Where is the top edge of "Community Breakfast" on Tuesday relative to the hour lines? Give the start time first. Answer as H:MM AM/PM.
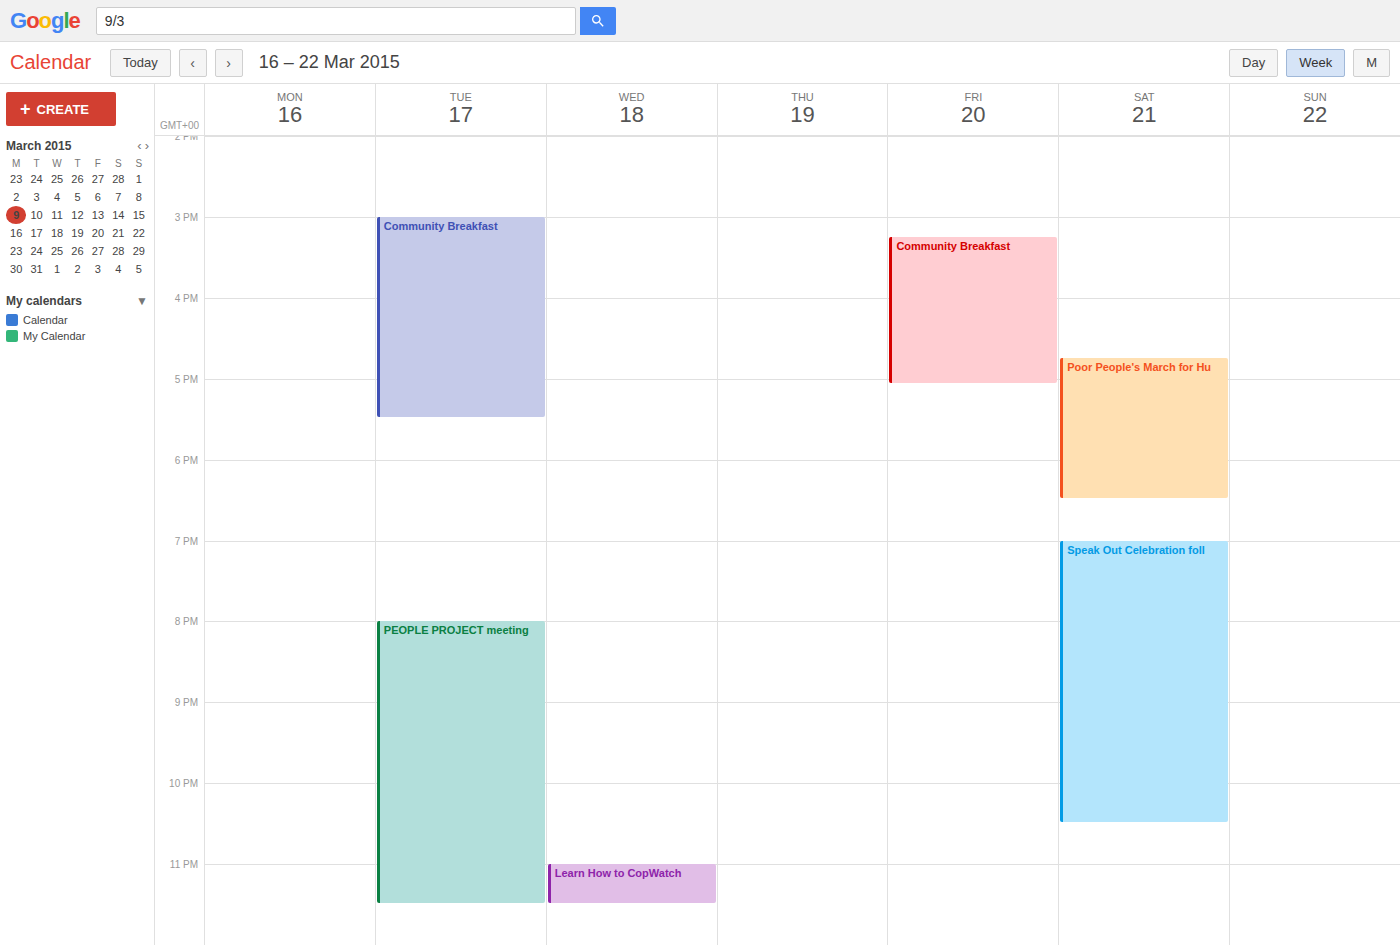
3:00 PM -- exactly on the 3 PM line.